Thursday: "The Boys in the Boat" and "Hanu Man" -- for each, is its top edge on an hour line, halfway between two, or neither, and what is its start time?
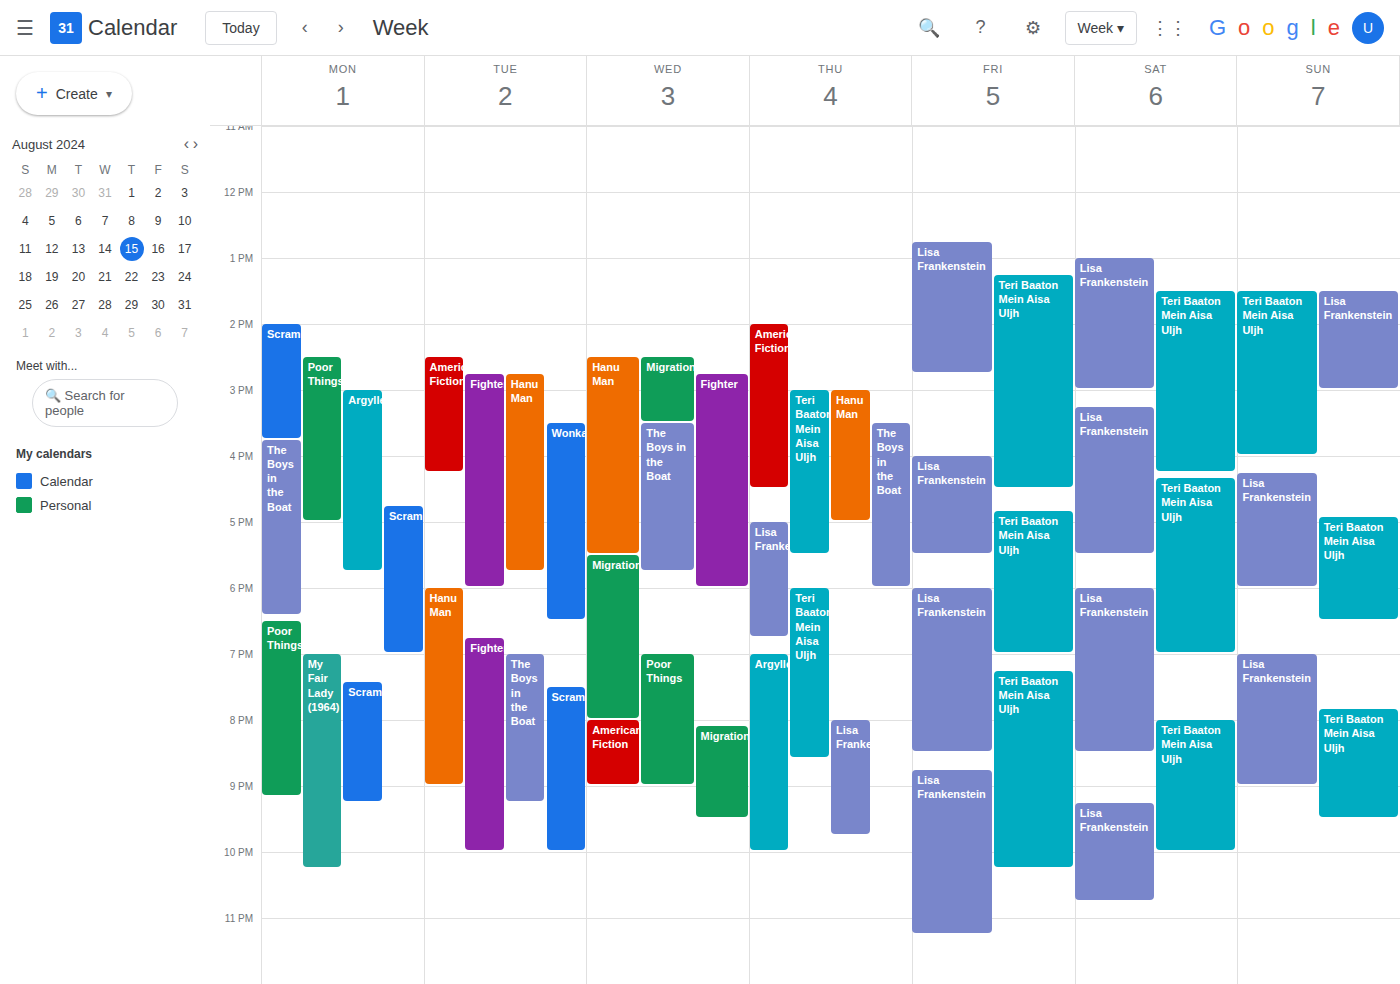
"The Boys in the Boat": 3:30 PM, halfway between the 3 PM and 4 PM lines. "Hanu Man": 3:00 PM, exactly on the 3 PM line.